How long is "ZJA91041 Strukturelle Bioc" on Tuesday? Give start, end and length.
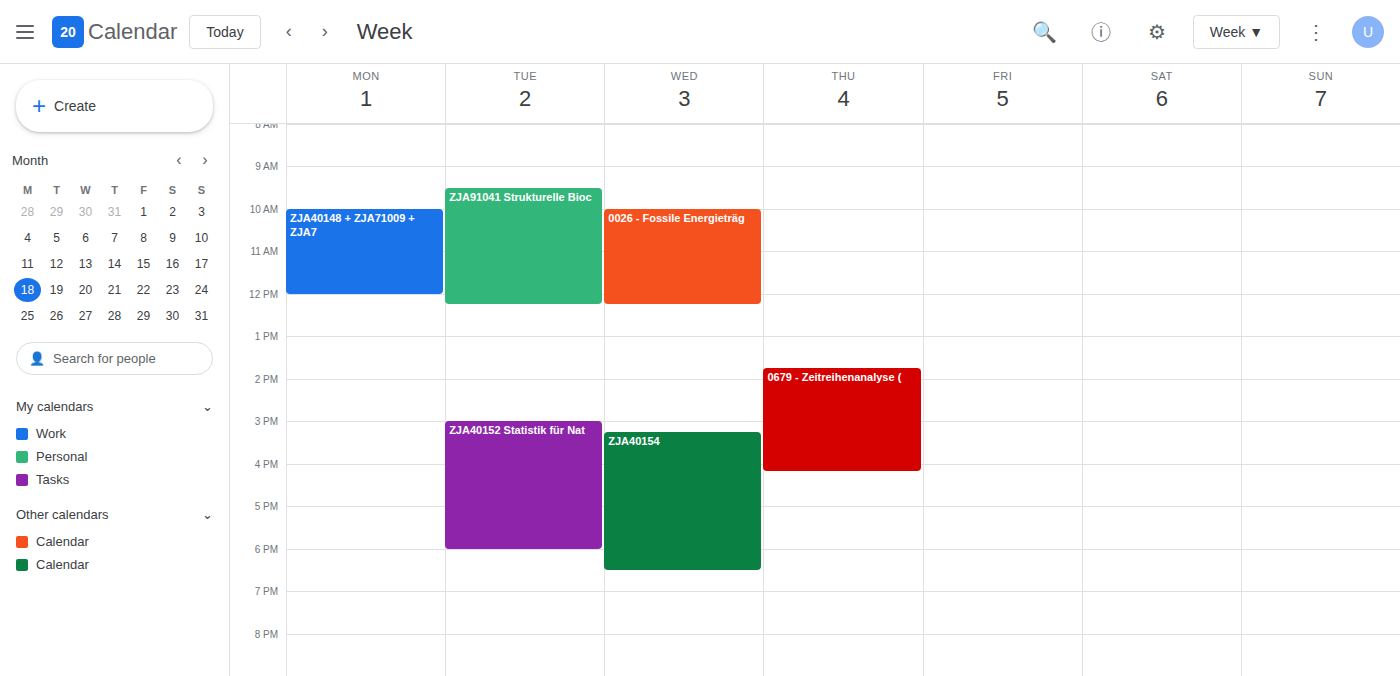
9:30 AM to 12:15 PM, 2 hours 45 minutes